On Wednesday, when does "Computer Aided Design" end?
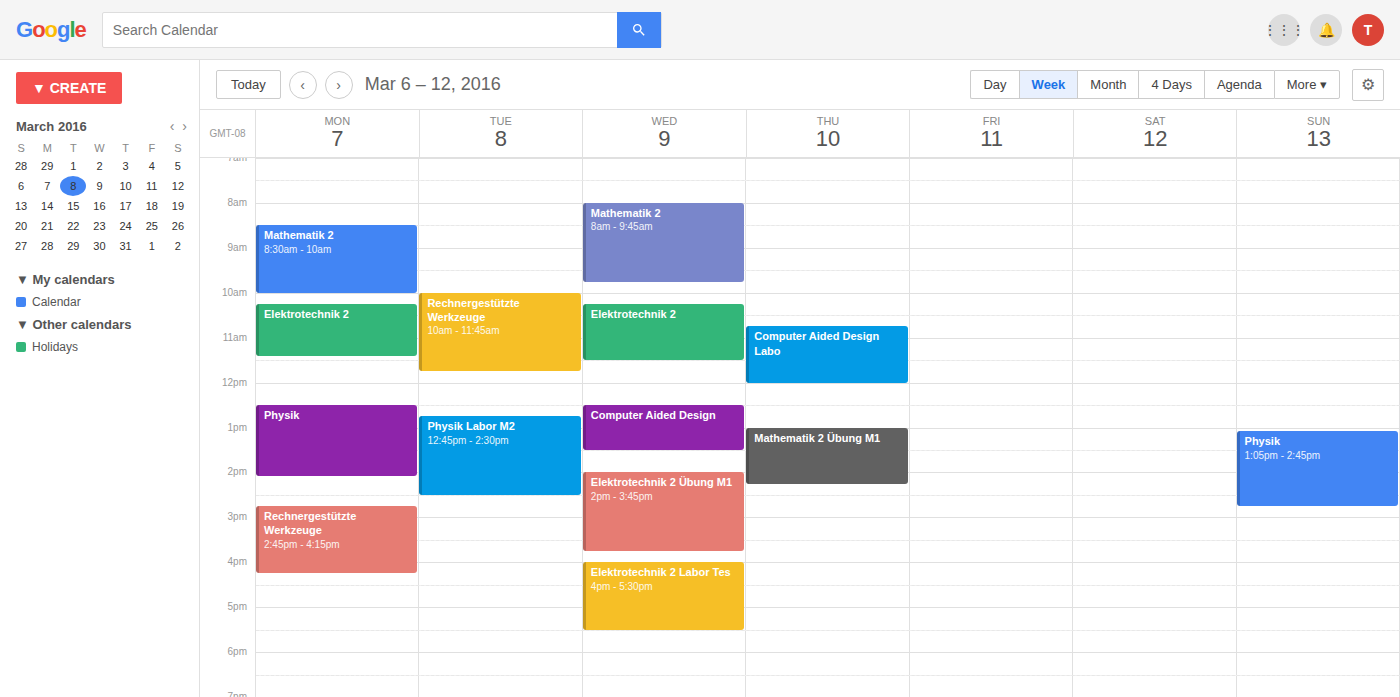
1:30 PM